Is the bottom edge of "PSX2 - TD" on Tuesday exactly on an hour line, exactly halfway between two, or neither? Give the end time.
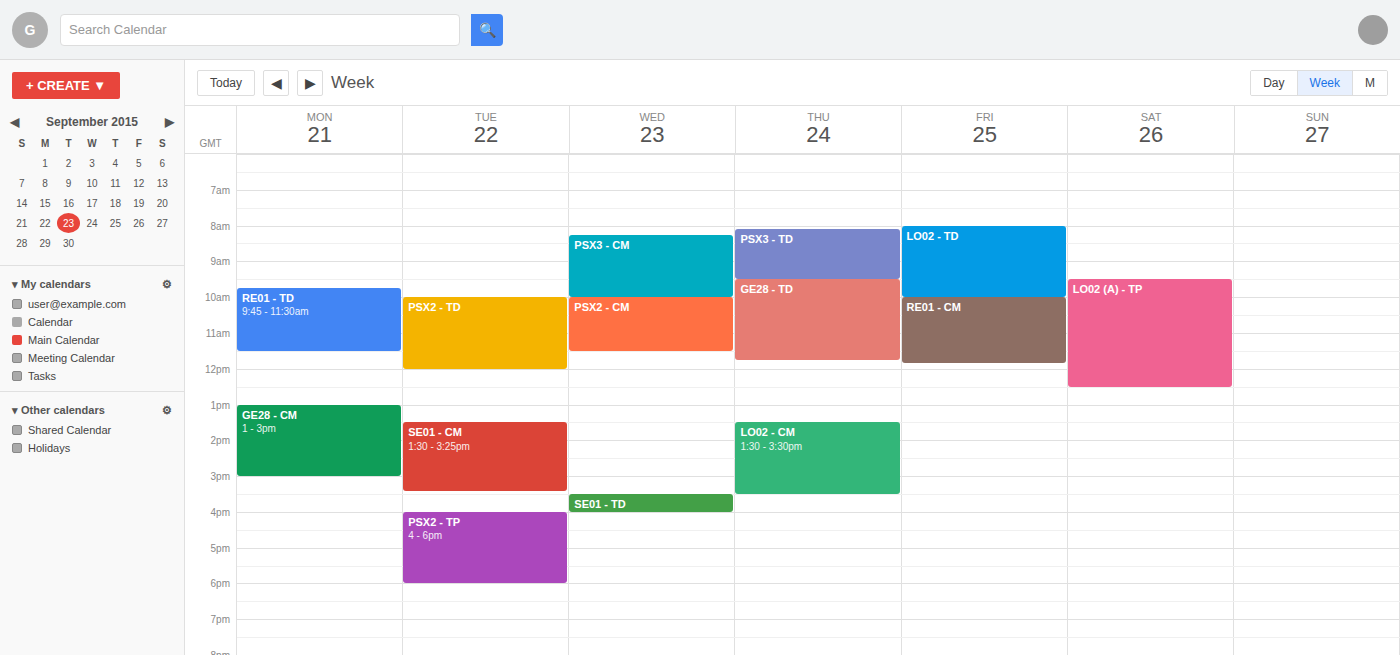
12:00 -- exactly on the 12:00 line.